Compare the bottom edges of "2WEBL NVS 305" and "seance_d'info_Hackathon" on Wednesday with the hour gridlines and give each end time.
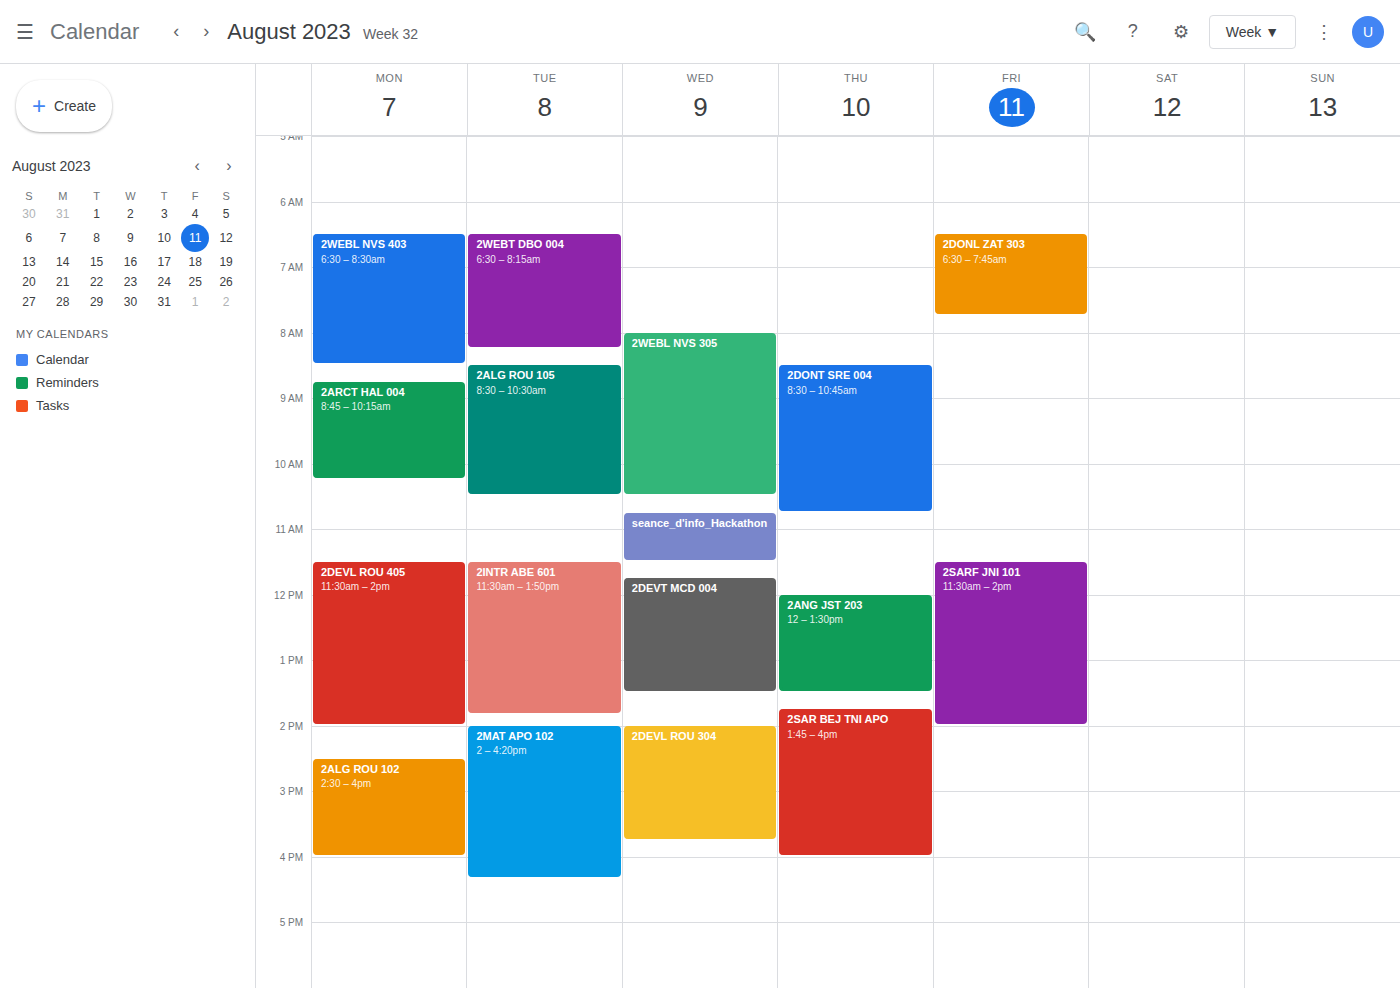
"2WEBL NVS 305": 10:30 AM, halfway between the 10 AM and 11 AM lines. "seance_d'info_Hackathon": 11:30 AM, halfway between the 11 AM and 12 PM lines.